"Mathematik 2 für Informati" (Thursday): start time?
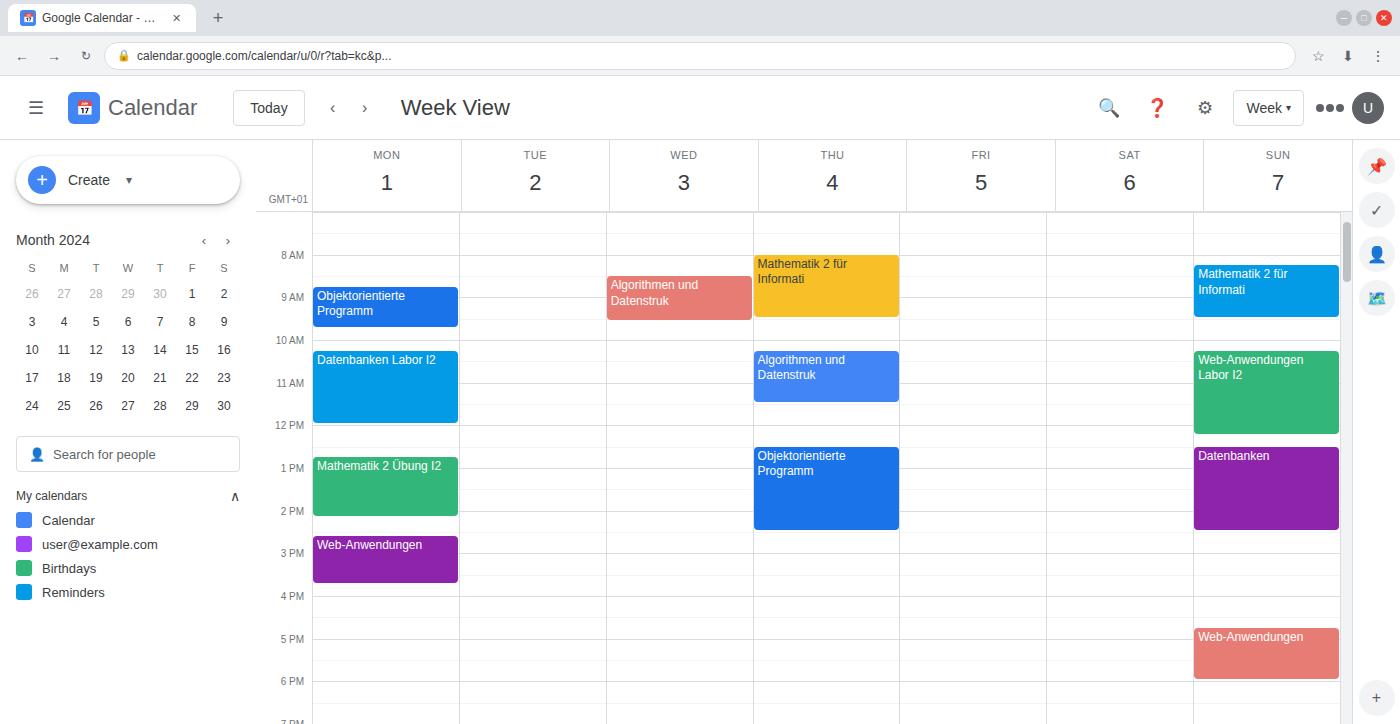
8:00 AM